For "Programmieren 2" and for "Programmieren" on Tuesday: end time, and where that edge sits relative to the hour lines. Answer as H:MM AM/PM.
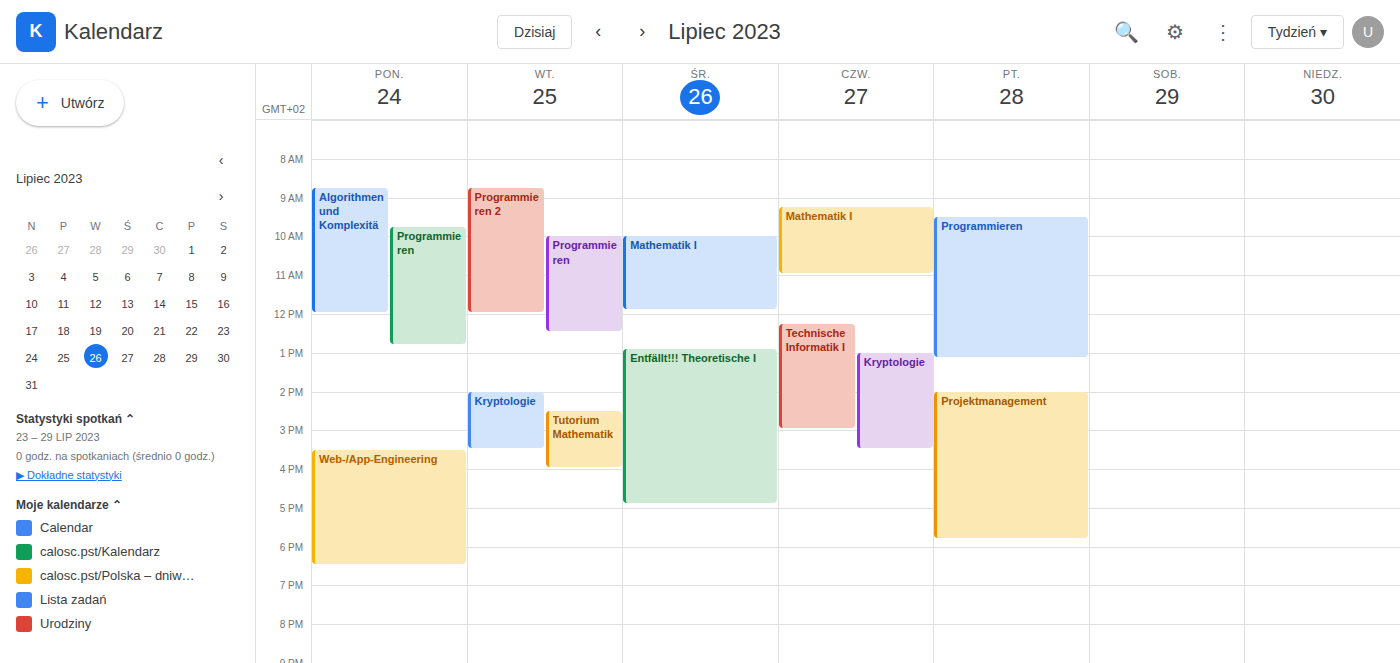
"Programmieren 2": 12:00 PM, exactly on the 12 PM line. "Programmieren": 12:30 PM, halfway between the 12 PM and 1 PM lines.